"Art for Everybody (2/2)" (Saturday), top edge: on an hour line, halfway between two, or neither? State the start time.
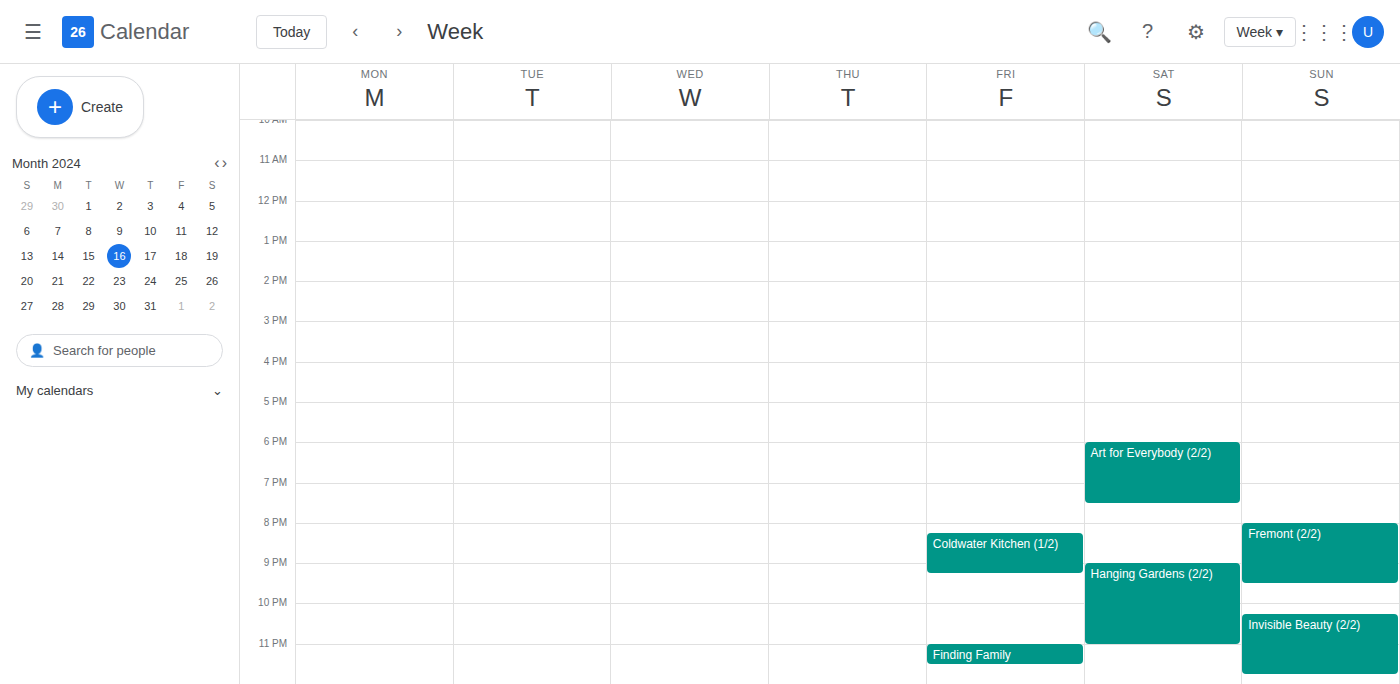
6:00 PM -- exactly on the 6 PM line.